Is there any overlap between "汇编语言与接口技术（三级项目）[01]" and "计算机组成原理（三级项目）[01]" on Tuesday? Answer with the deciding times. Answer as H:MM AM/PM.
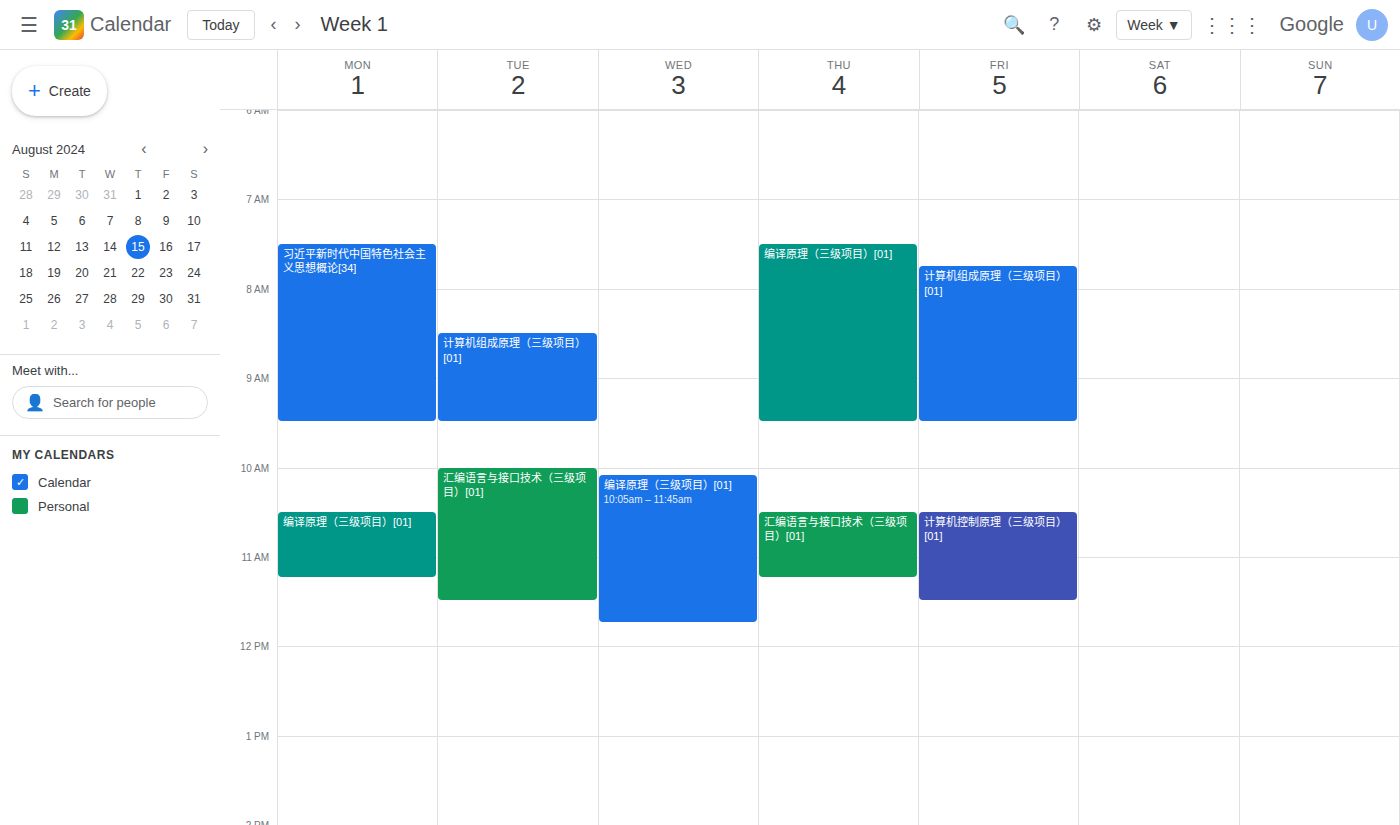
"计算机组成原理（三级项目）[01]" ends at 9:30 AM and "汇编语言与接口技术（三级项目）[01]" starts at 10:00 AM -- no overlap.